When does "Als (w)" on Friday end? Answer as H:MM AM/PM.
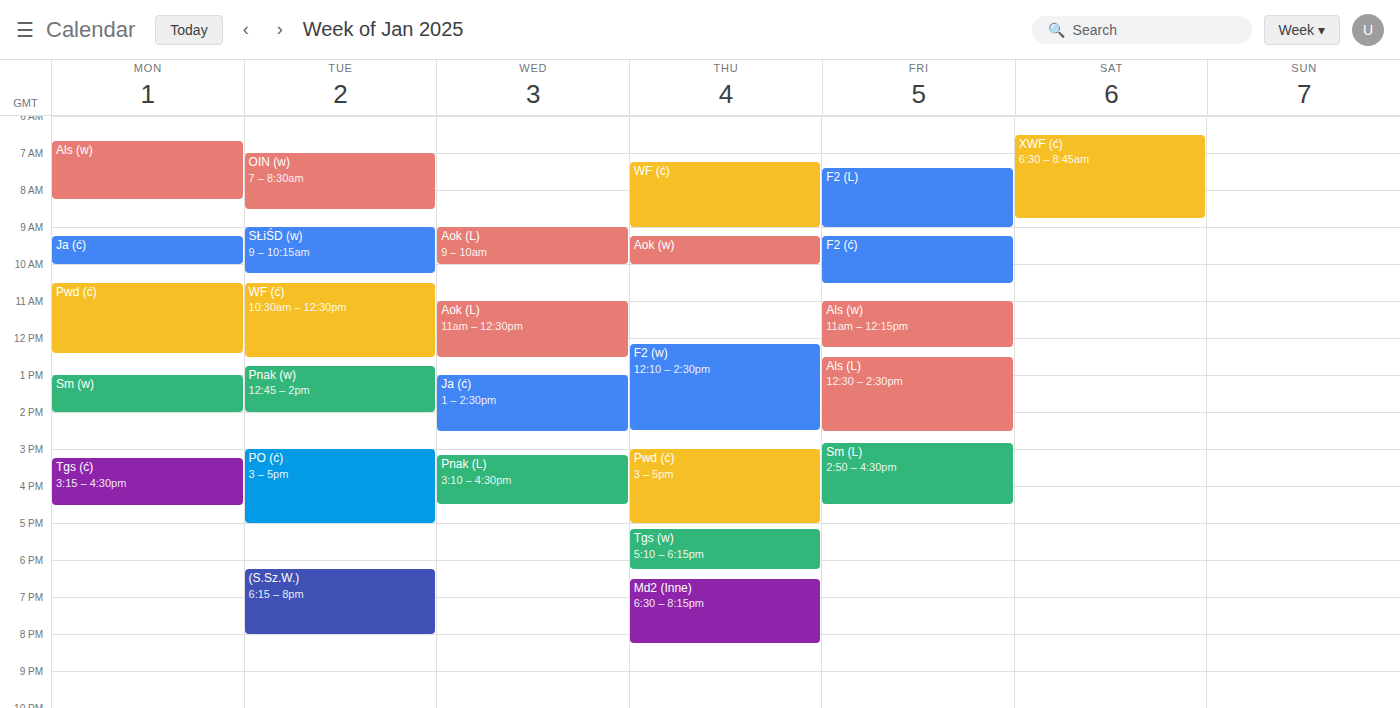
12:15 PM